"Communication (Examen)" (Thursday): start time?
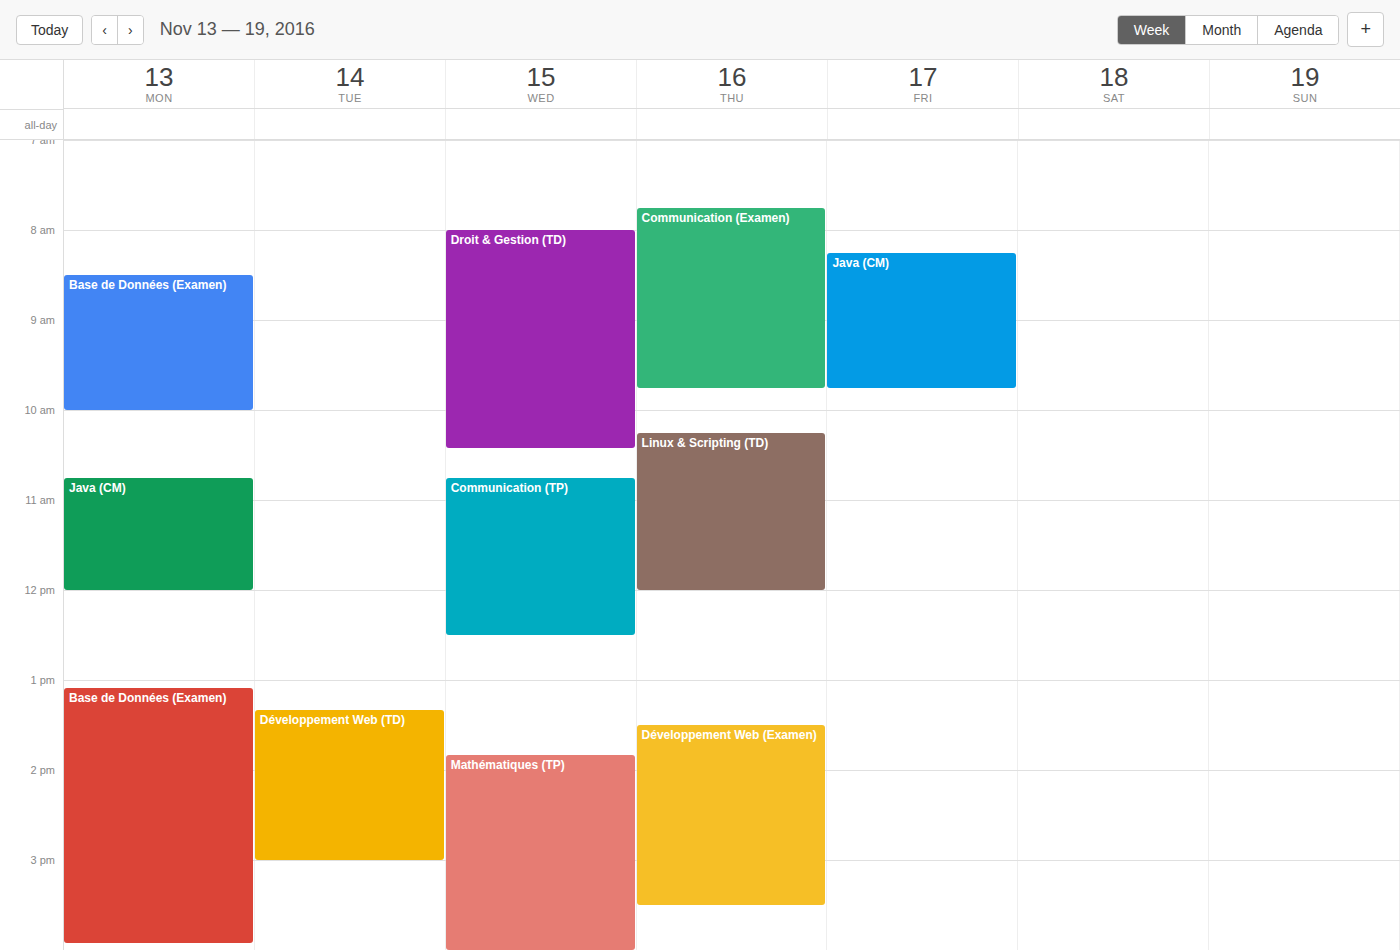
7:45 AM